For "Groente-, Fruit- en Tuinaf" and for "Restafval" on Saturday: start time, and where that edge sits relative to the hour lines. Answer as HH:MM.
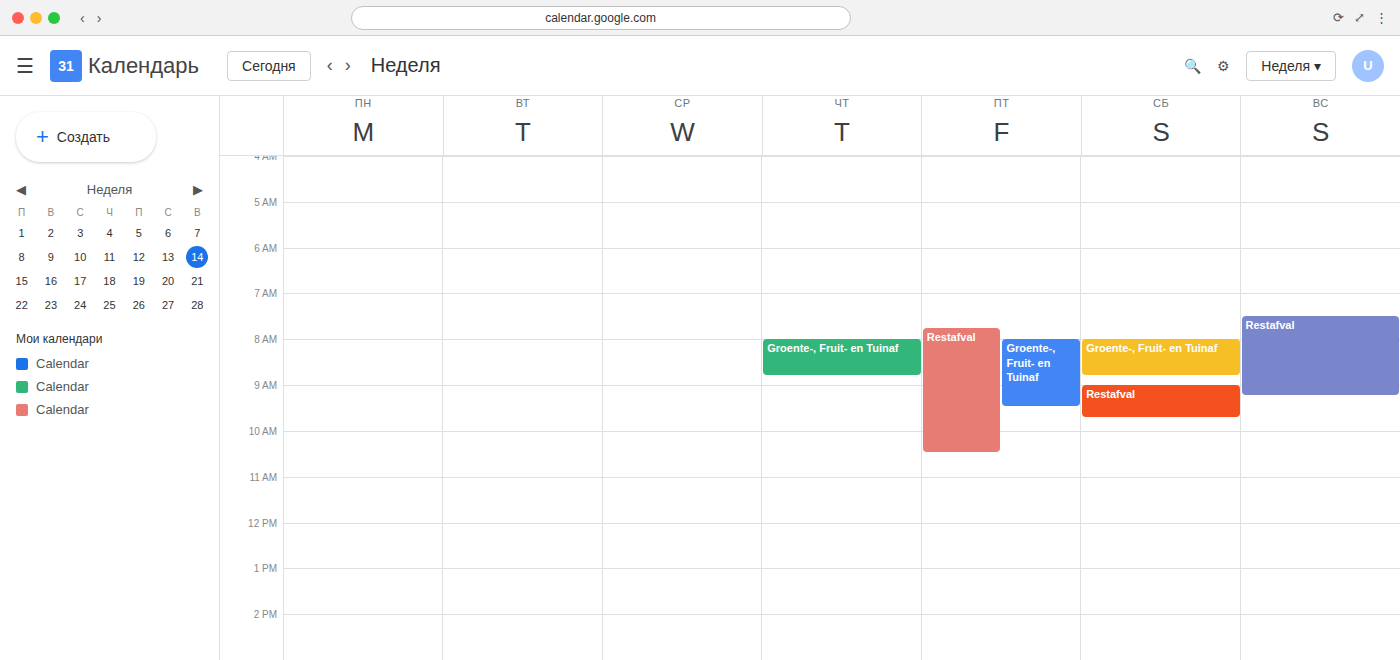
"Groente-, Fruit- en Tuinaf": 08:00, exactly on the 08:00 line. "Restafval": 09:00, exactly on the 09:00 line.